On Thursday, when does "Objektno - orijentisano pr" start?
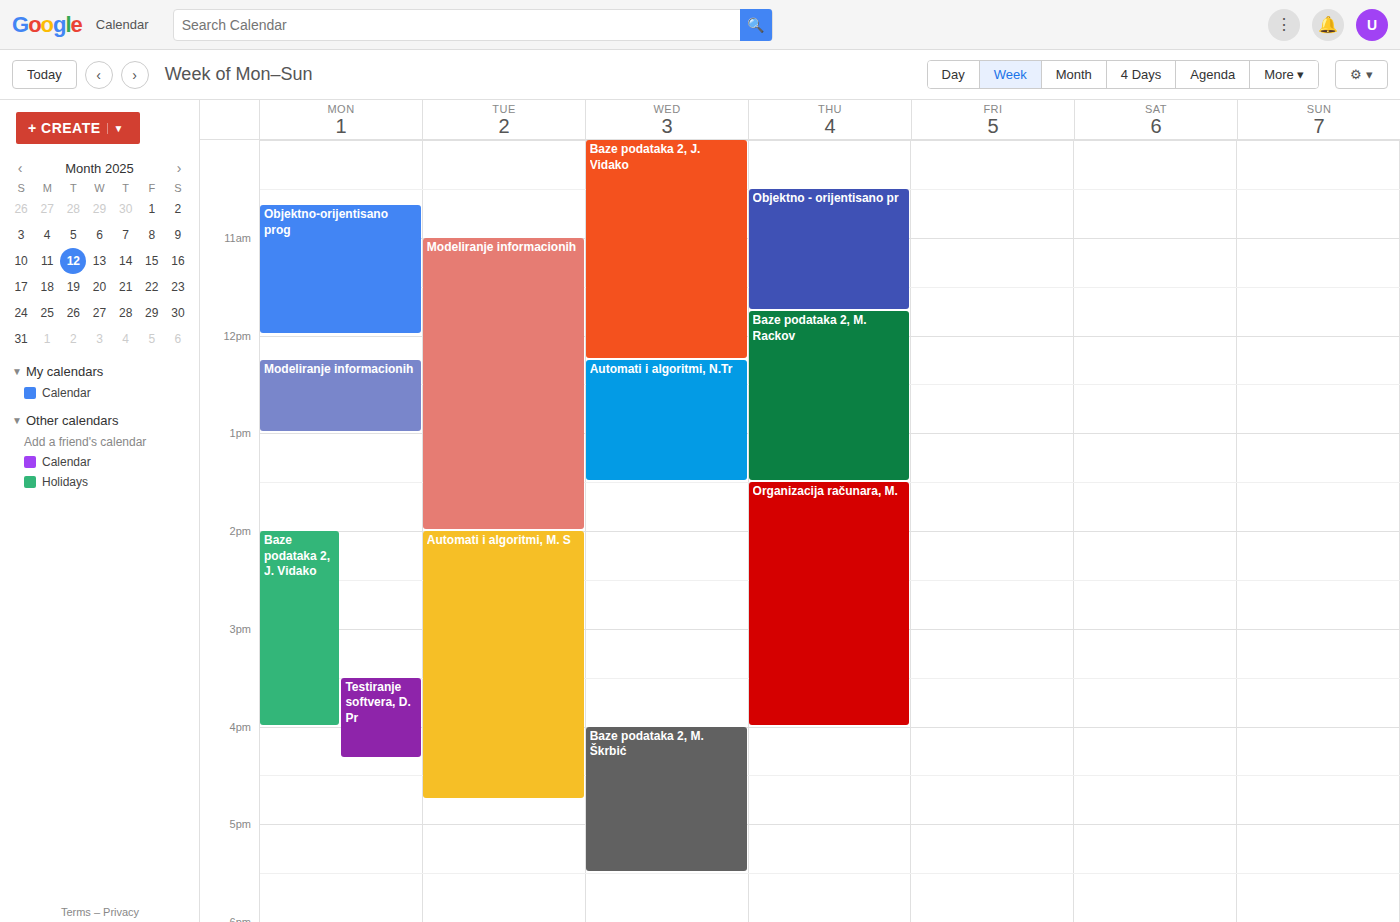
10:30 AM